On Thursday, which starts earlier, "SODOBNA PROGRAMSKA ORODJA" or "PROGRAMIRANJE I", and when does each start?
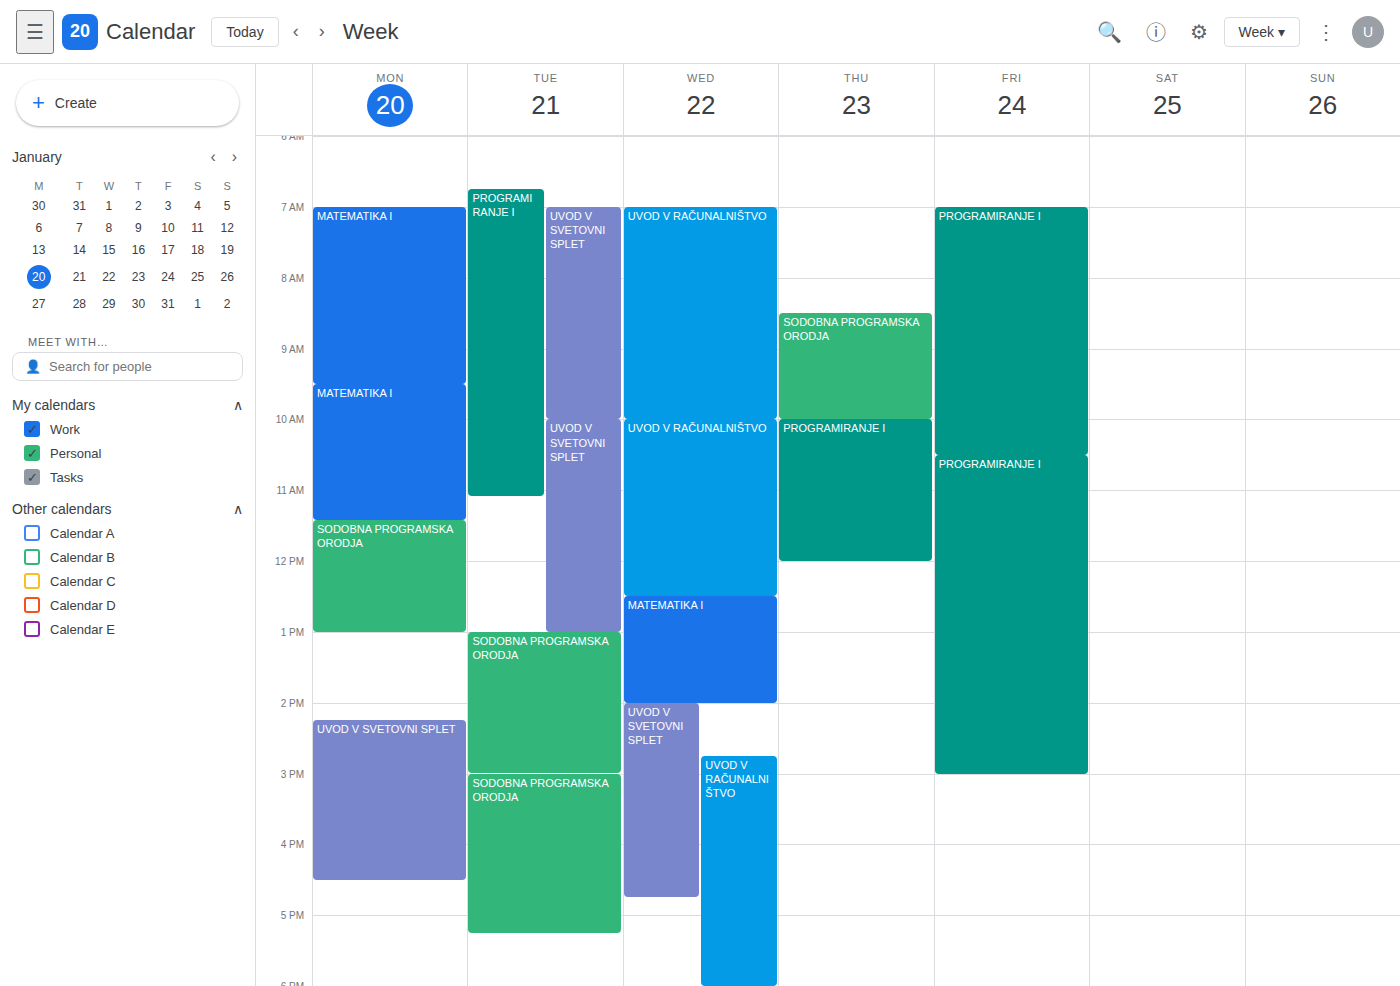
"SODOBNA PROGRAMSKA ORODJA" 8:30 AM; "PROGRAMIRANJE I" 10:00 AM.